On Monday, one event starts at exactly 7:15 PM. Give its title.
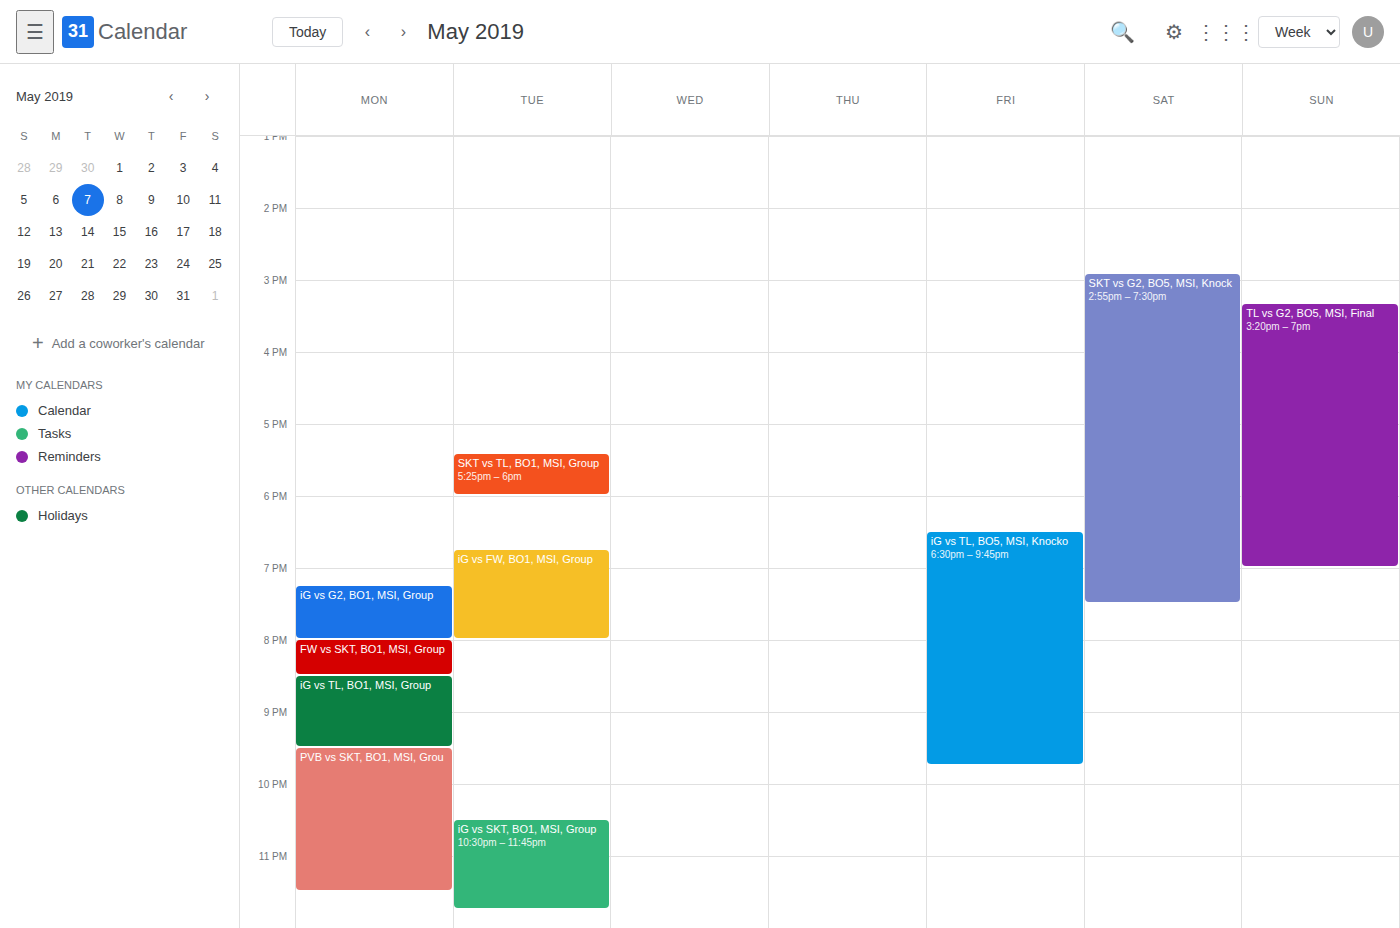
"iG vs G2, BO1, MSI, Group"